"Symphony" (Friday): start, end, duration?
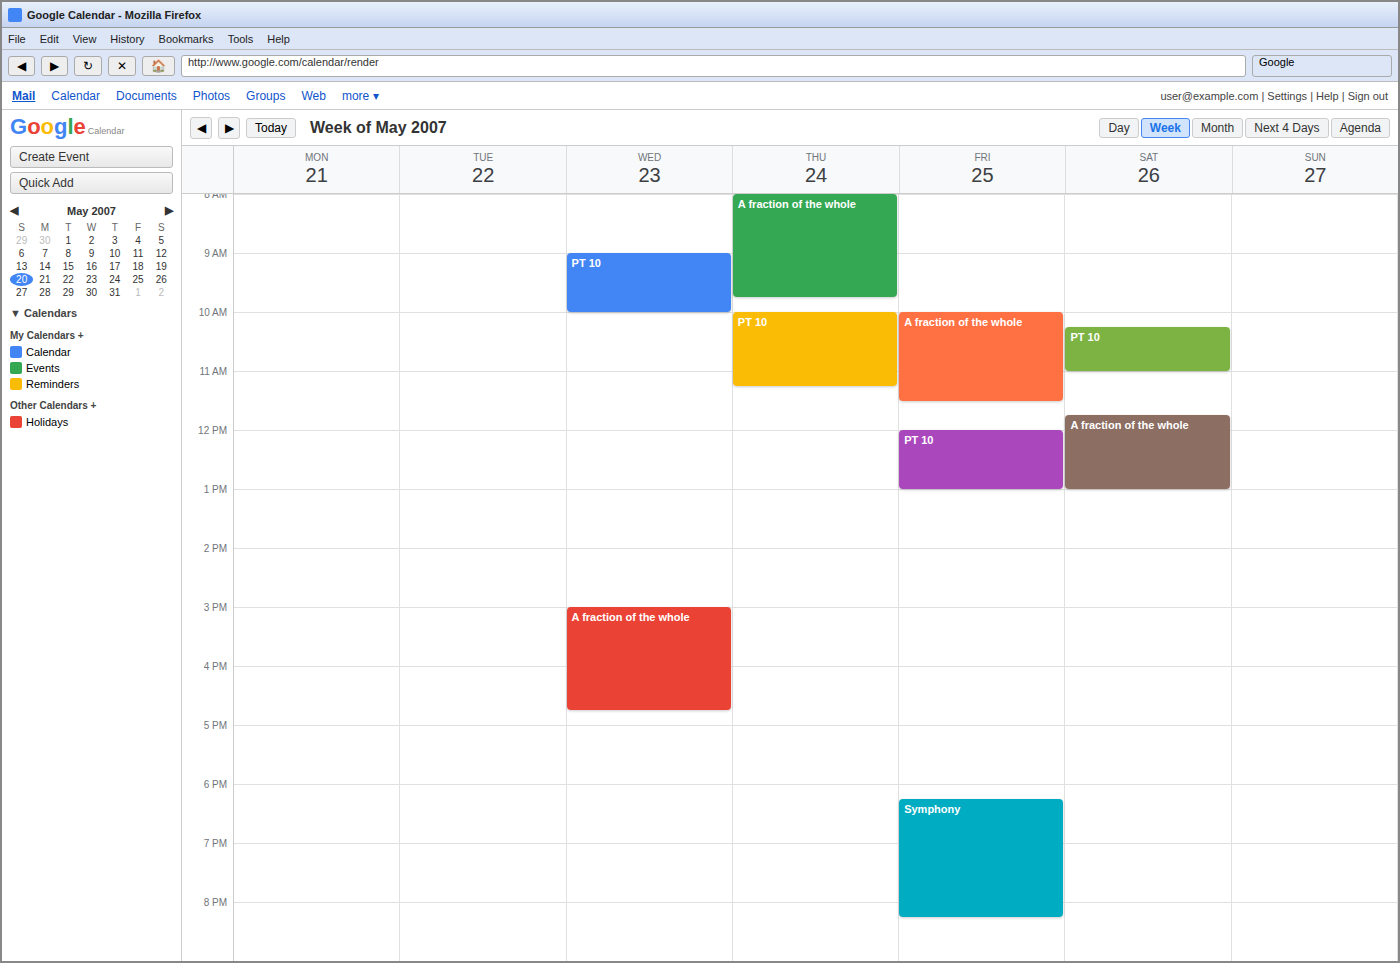
6:15 PM to 8:15 PM, 2 hours